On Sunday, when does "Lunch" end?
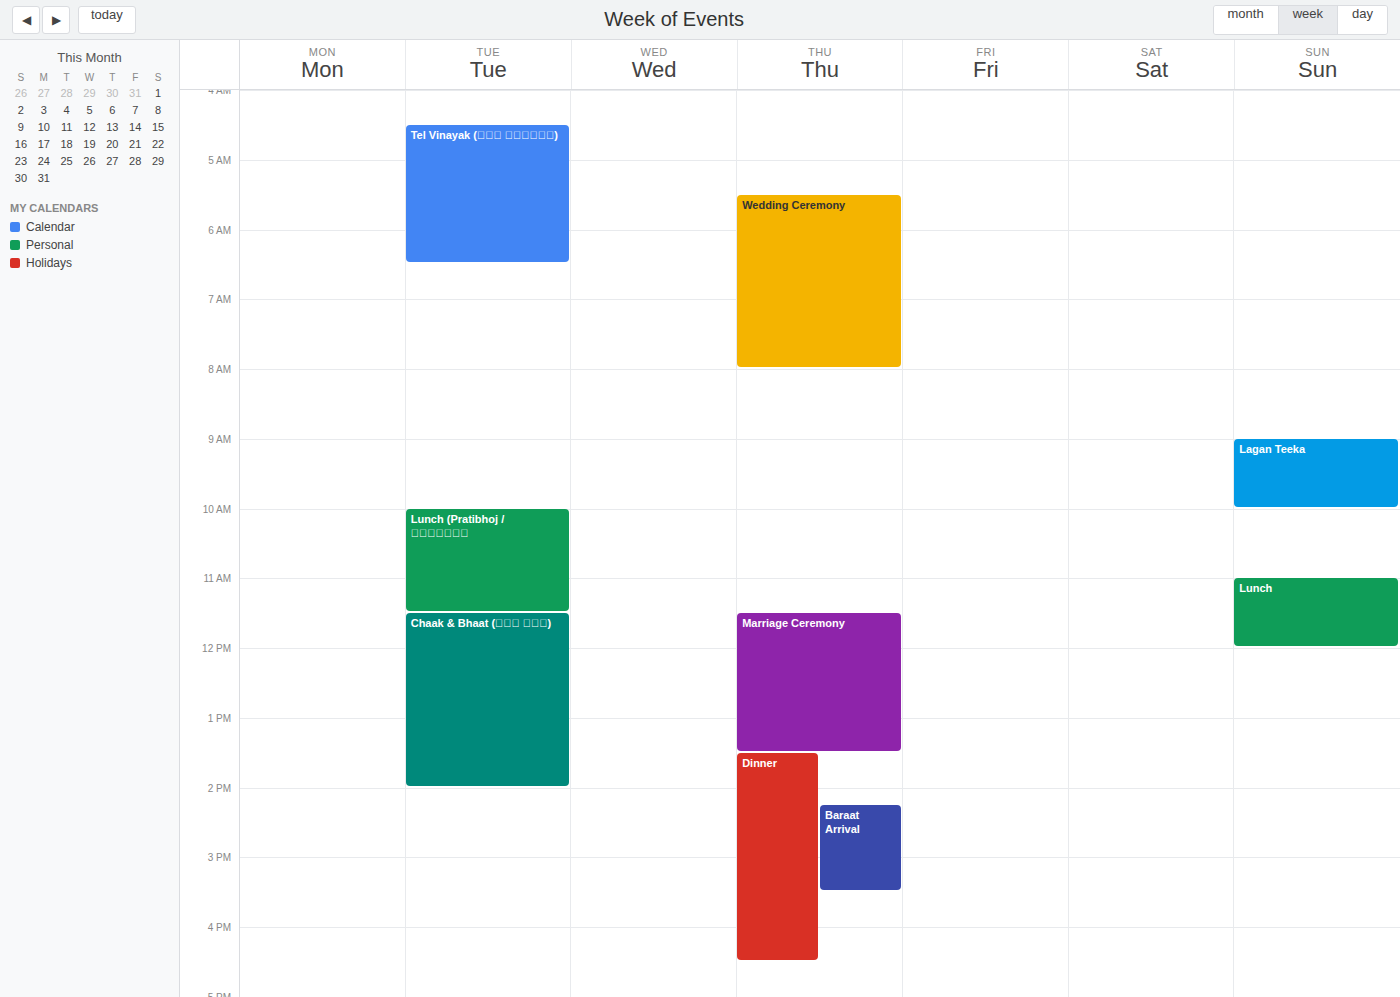
12:00